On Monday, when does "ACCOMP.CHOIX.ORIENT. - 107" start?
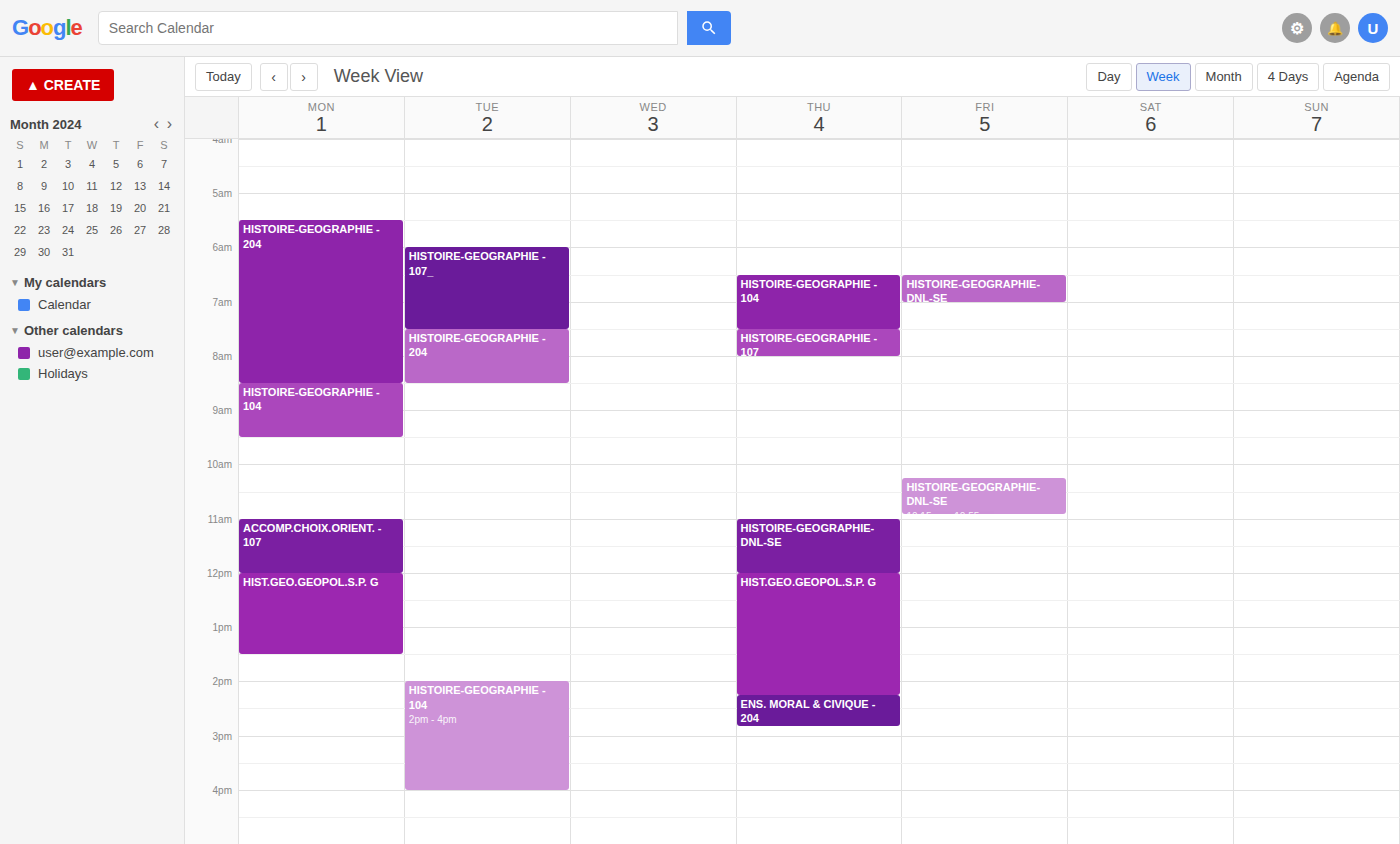
11:00 AM